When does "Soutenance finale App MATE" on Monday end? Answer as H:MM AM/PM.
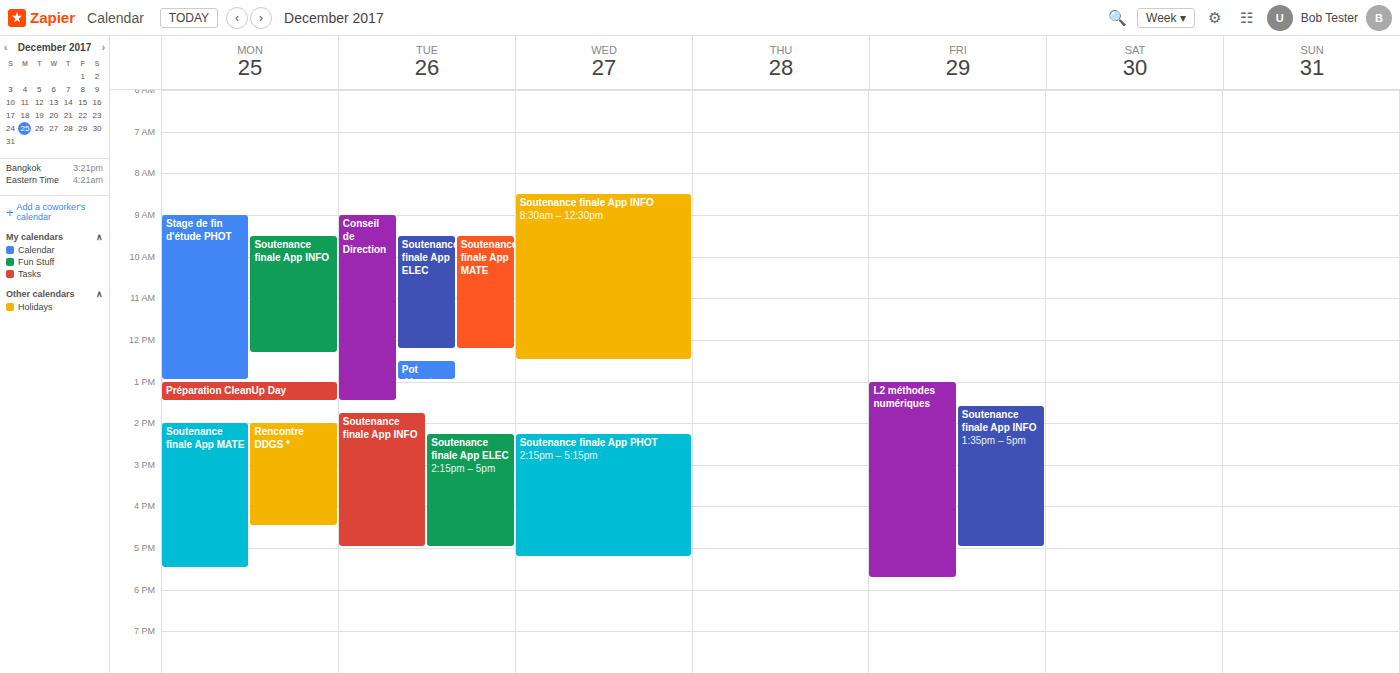
5:30 PM